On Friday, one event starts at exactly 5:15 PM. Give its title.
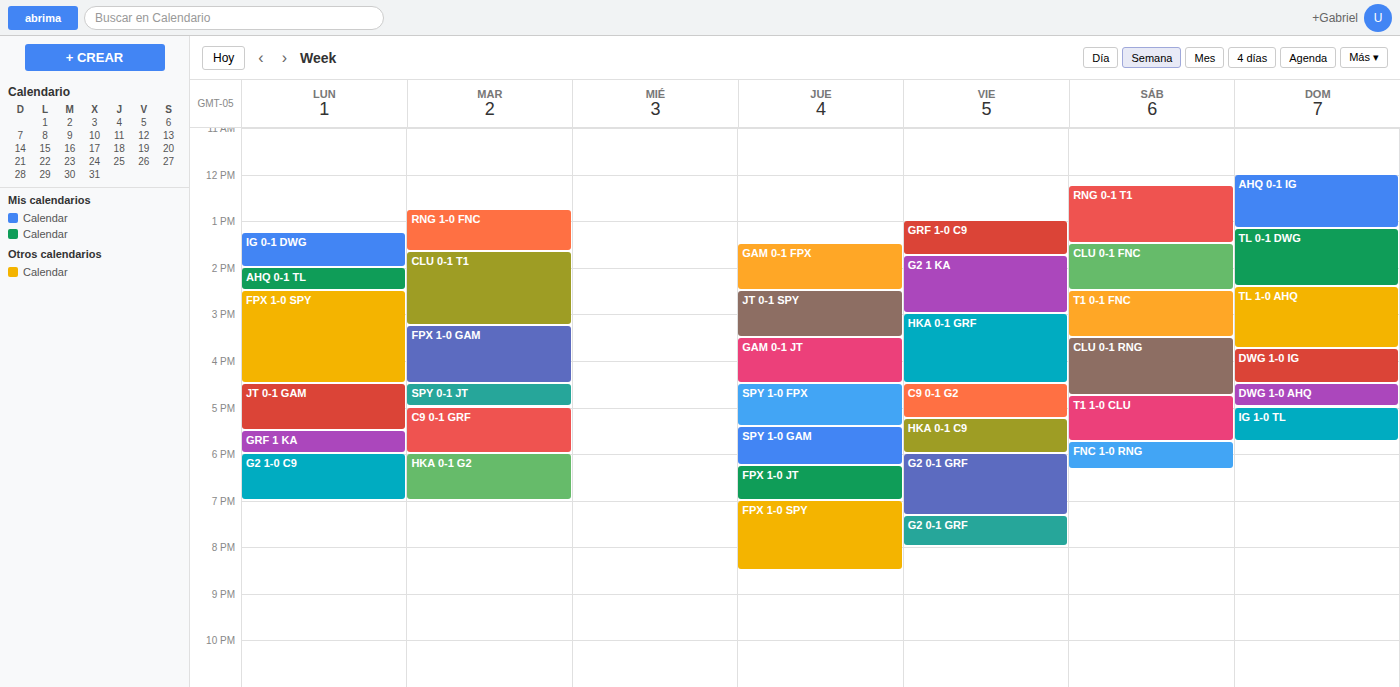
"HKA 0-1 C9"